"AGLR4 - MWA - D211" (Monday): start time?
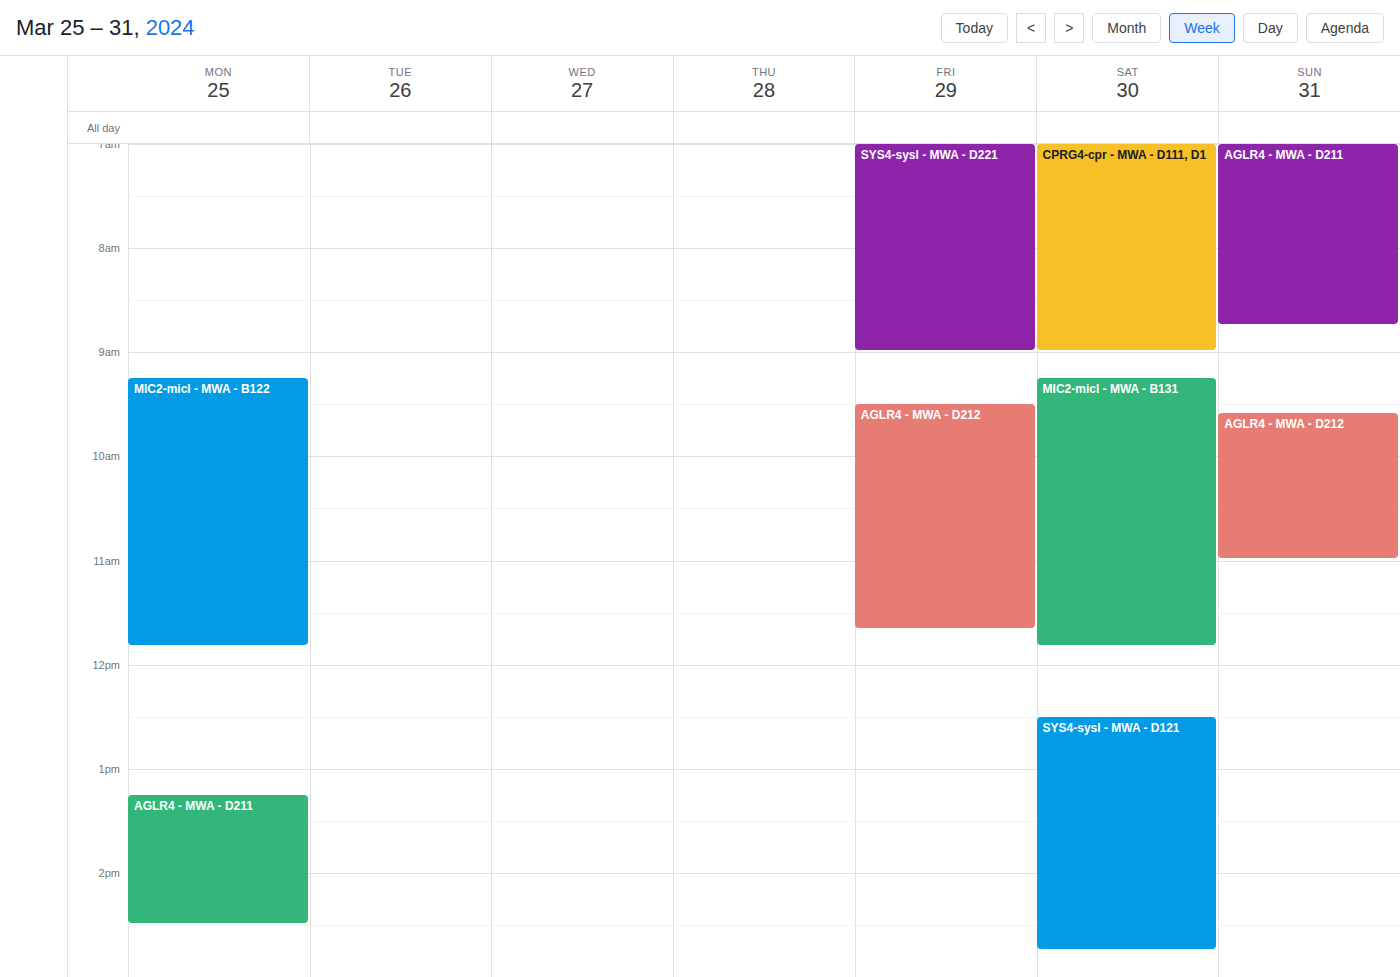
1:15 PM